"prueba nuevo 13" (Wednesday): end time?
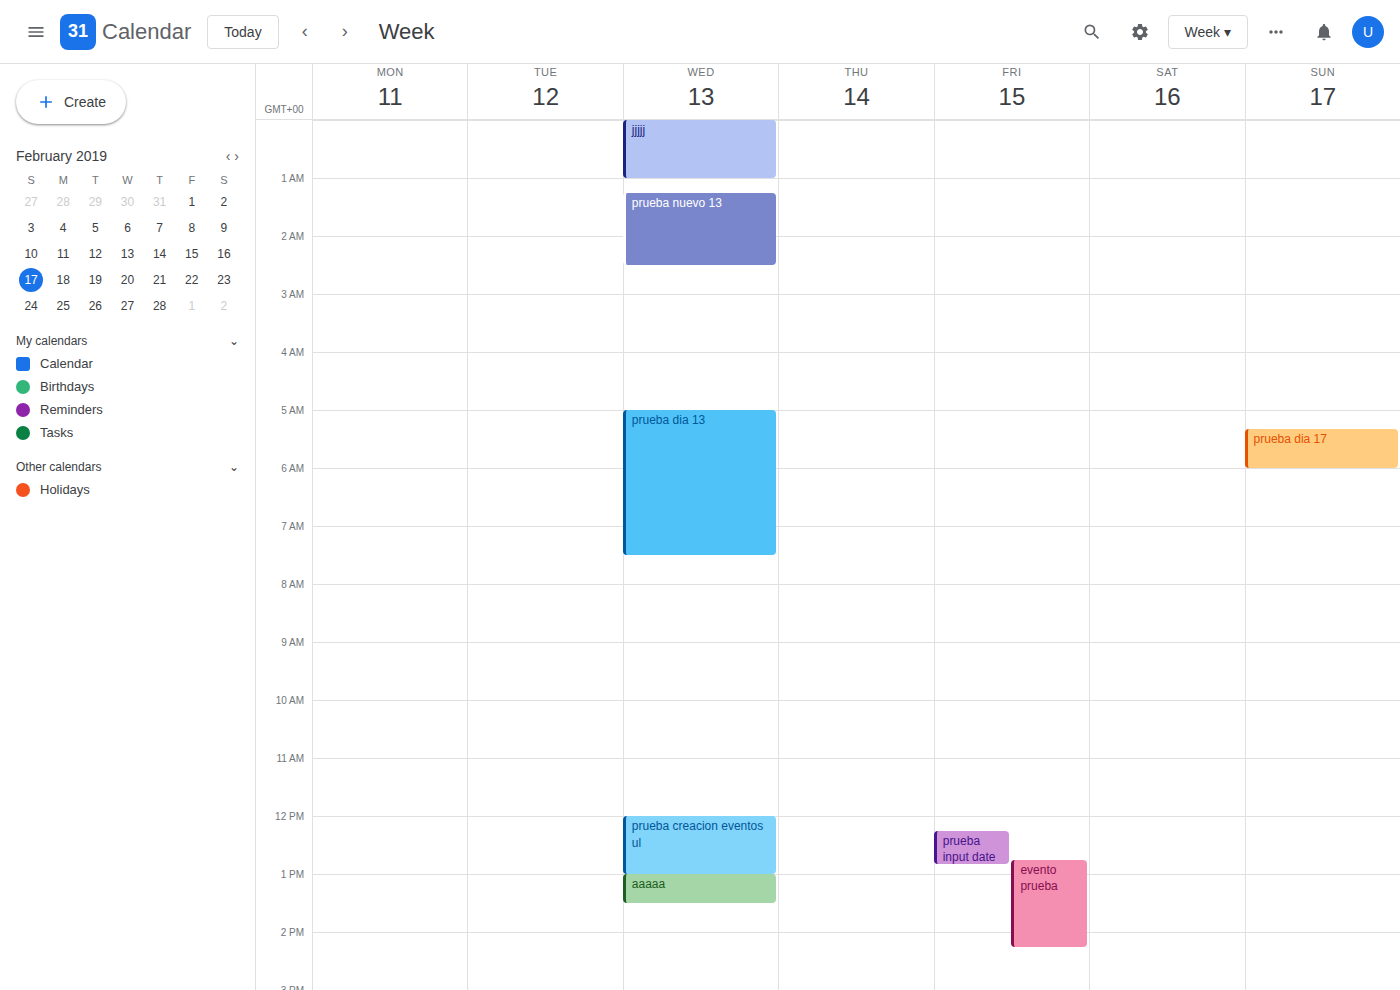
2:30 AM